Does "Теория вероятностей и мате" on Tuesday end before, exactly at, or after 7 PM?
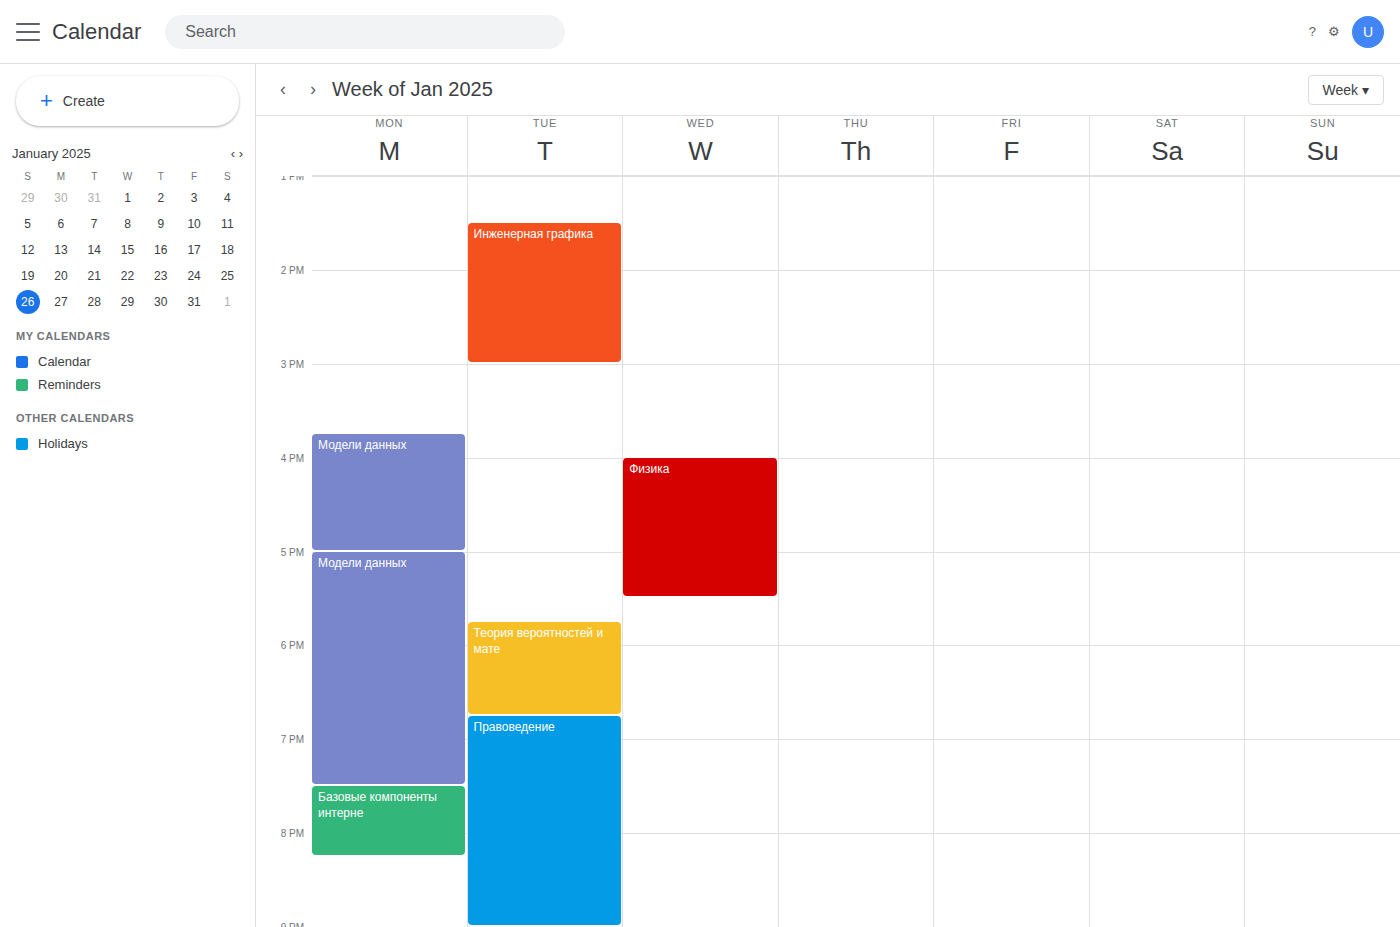
6:45 PM -- before 7 PM, 15 minutes above the 7 PM line.